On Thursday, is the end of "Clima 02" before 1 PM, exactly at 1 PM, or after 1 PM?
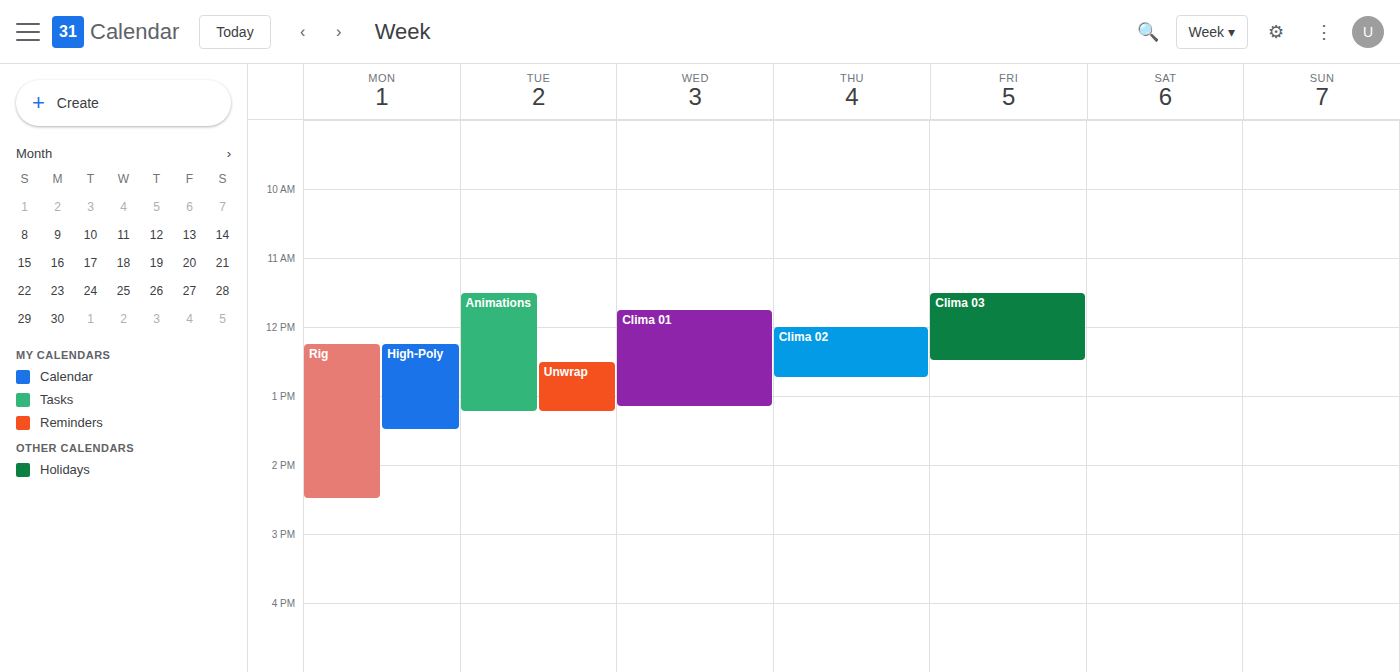
12:45 PM -- before 1 PM, 15 minutes above the 1 PM line.